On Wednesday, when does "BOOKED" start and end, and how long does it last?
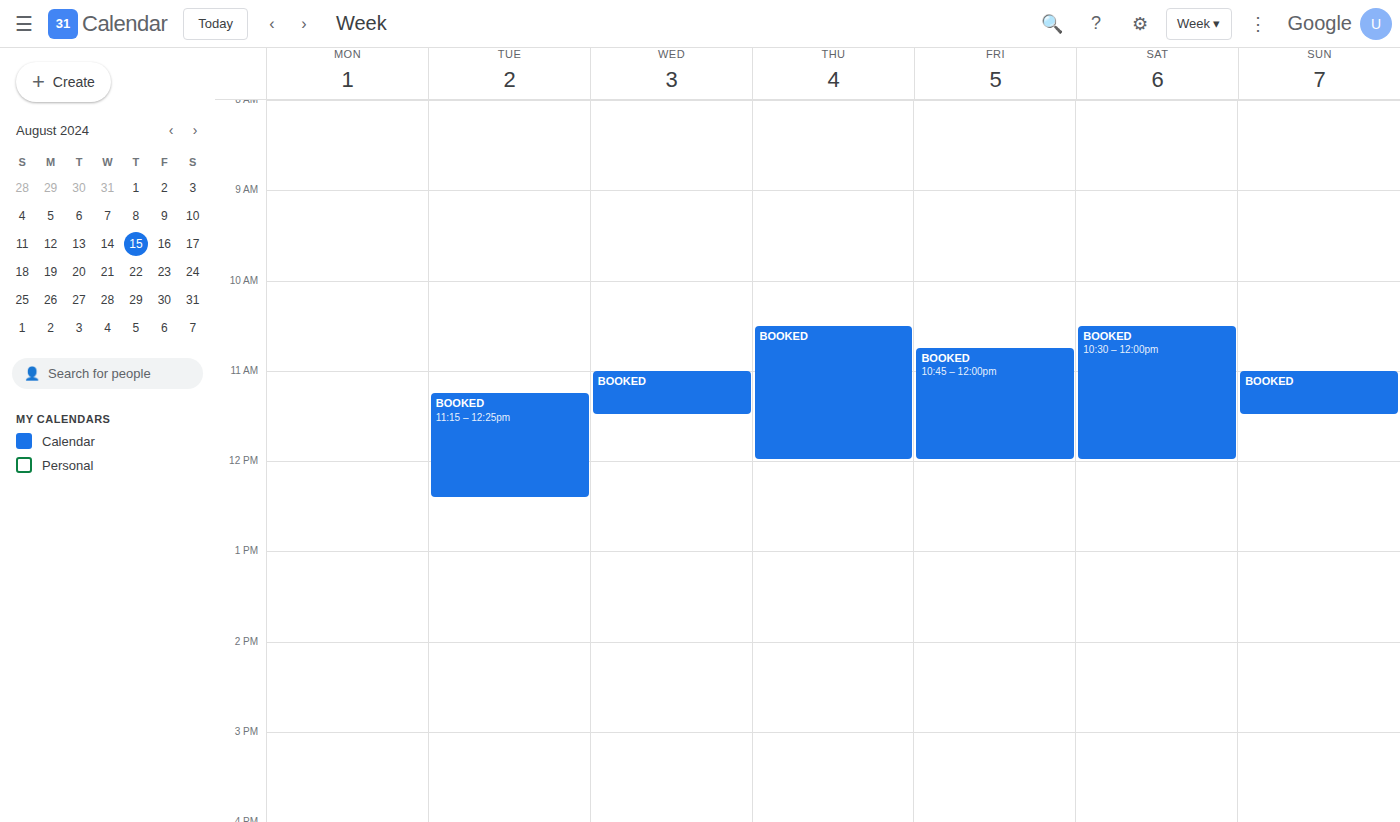
11:00 AM to 11:30 AM, 30 minutes